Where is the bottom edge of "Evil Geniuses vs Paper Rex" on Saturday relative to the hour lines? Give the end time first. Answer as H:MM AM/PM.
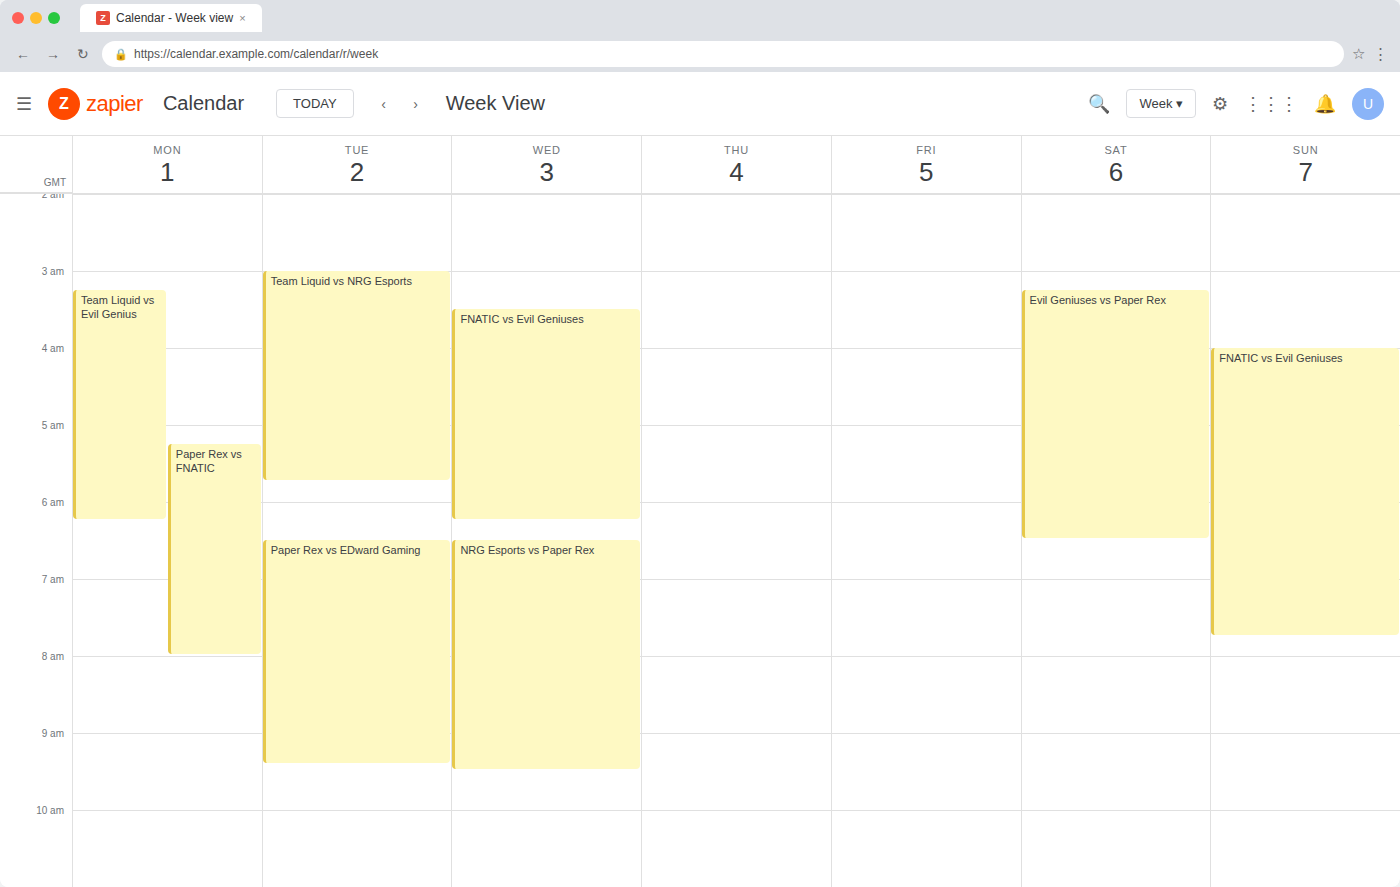
6:30 AM -- halfway between the 6 AM and 7 AM lines.